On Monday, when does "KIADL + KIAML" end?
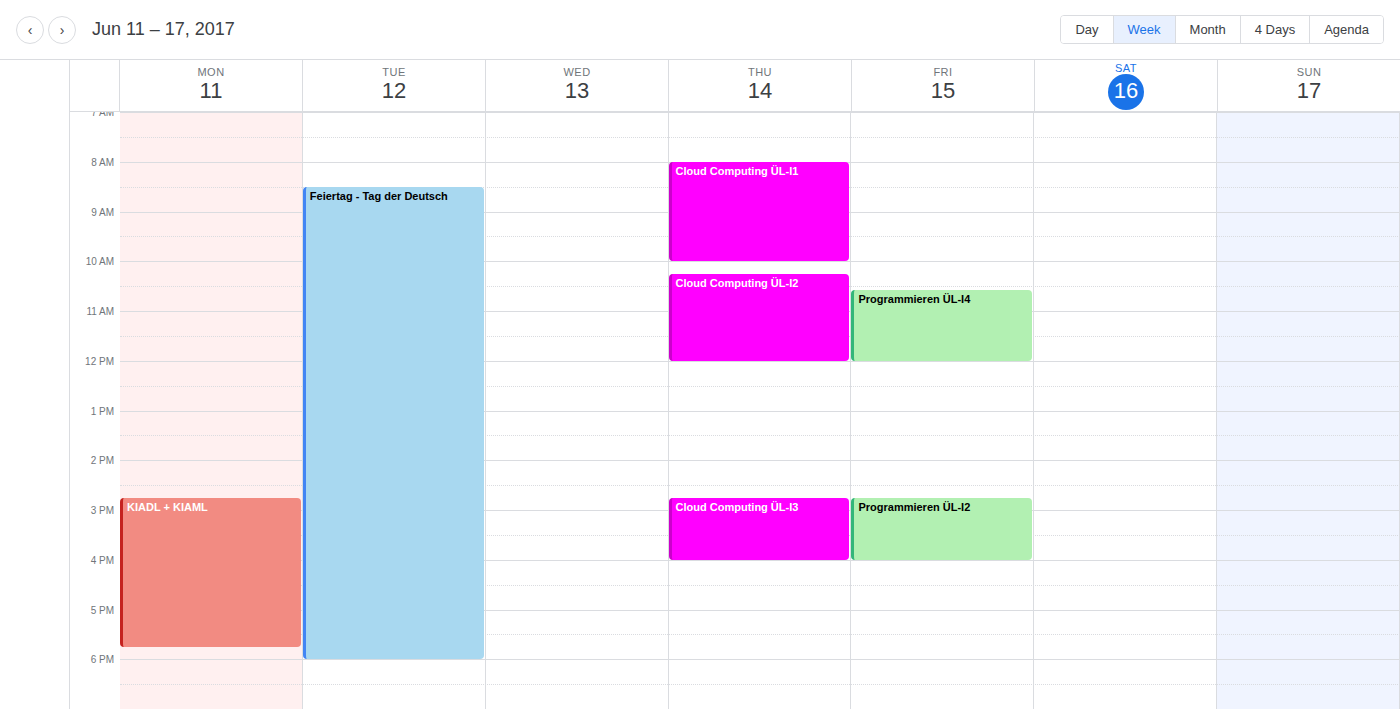
5:45 PM